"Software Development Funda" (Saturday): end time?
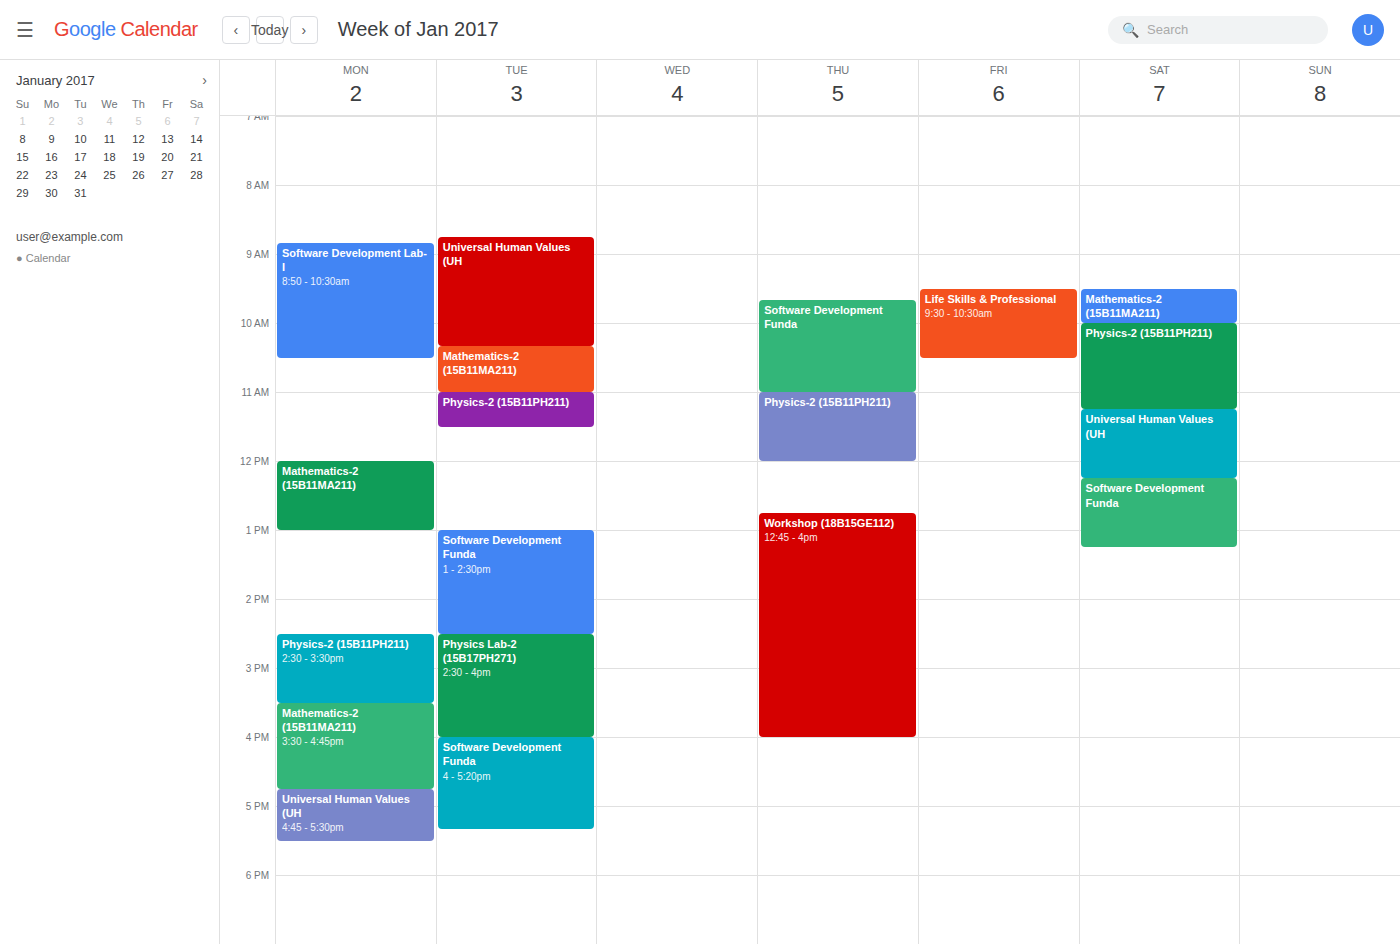
13:15